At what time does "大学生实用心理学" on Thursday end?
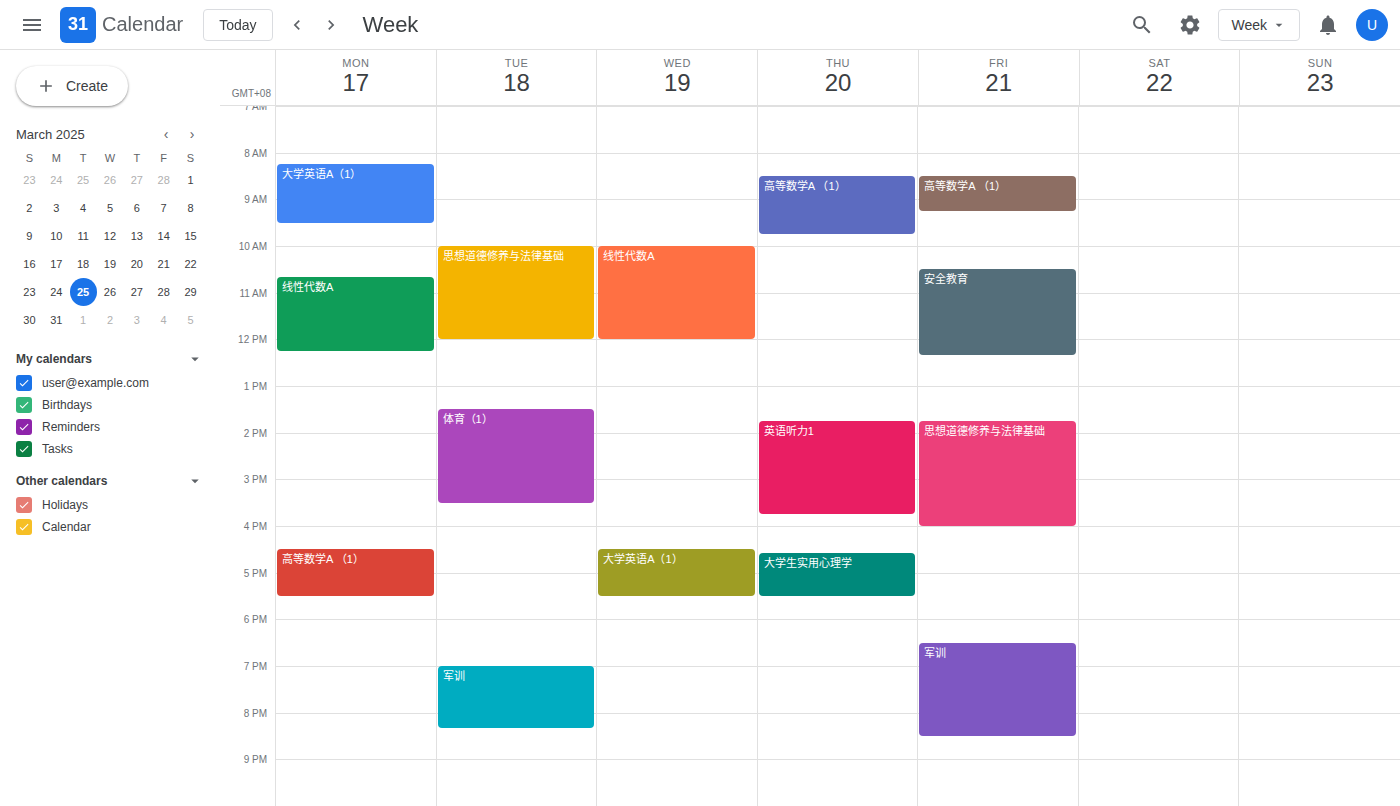
17:30